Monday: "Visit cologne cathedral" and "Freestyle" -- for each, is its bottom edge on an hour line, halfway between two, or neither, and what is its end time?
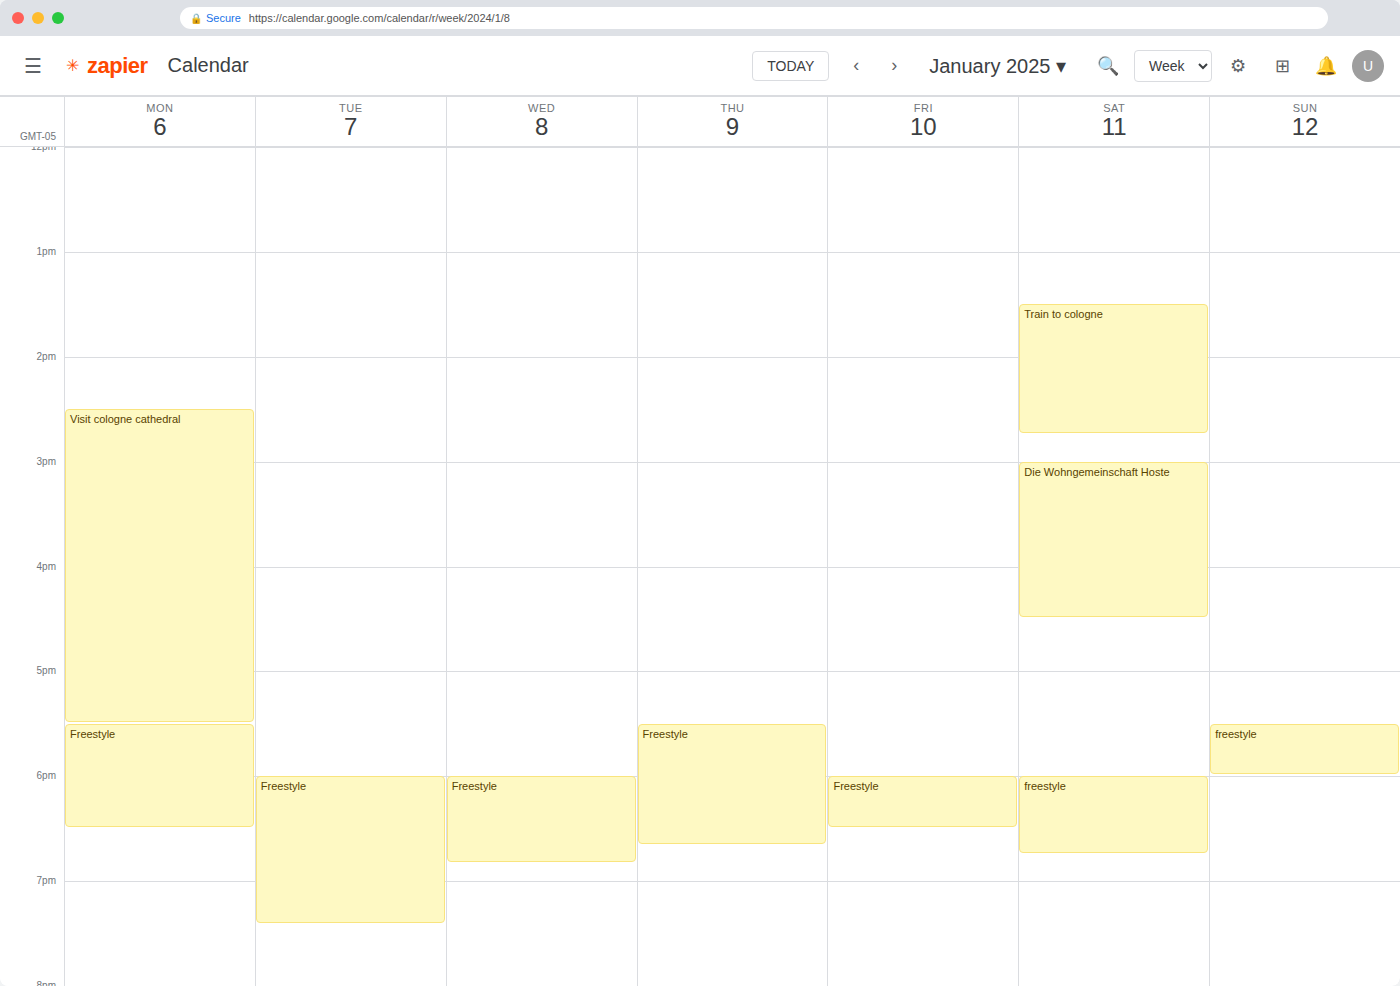
"Visit cologne cathedral": 5:30 PM, halfway between the 5 PM and 6 PM lines. "Freestyle": 6:30 PM, halfway between the 6 PM and 7 PM lines.